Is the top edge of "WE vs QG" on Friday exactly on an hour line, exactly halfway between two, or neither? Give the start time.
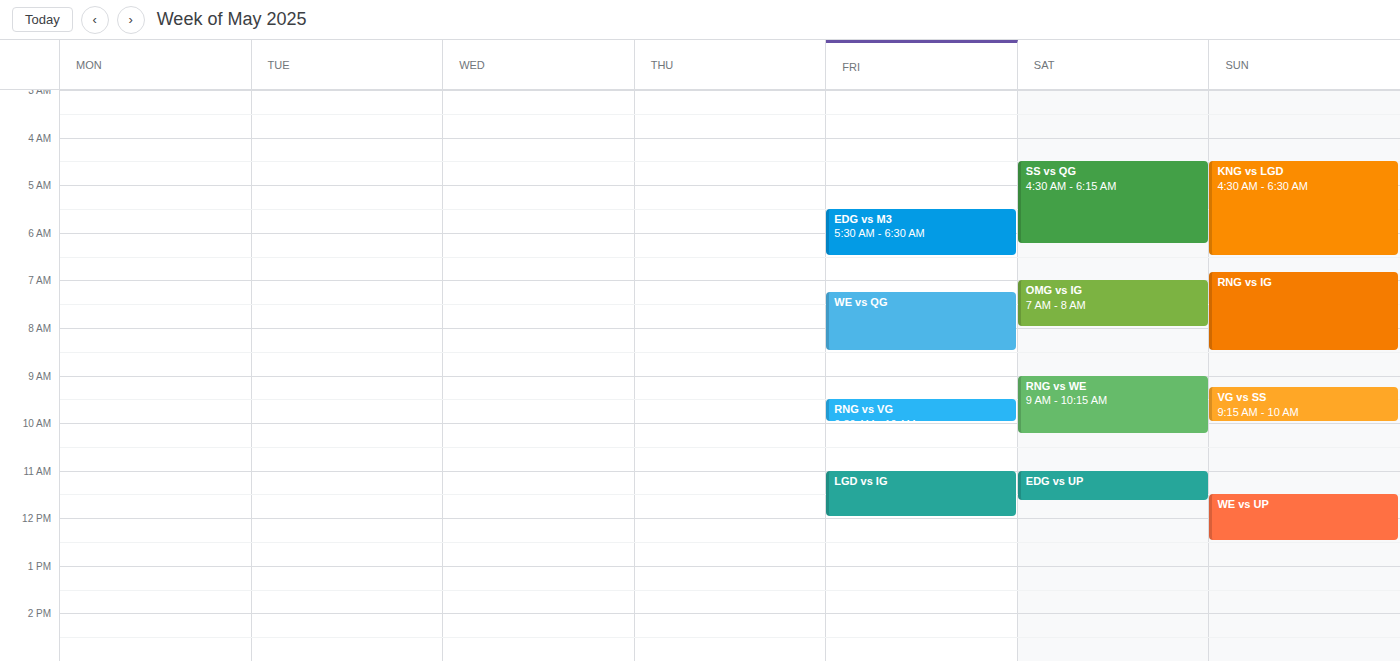
7:15 AM -- neither: a quarter of the way from the 7 AM line to the 8 AM line.